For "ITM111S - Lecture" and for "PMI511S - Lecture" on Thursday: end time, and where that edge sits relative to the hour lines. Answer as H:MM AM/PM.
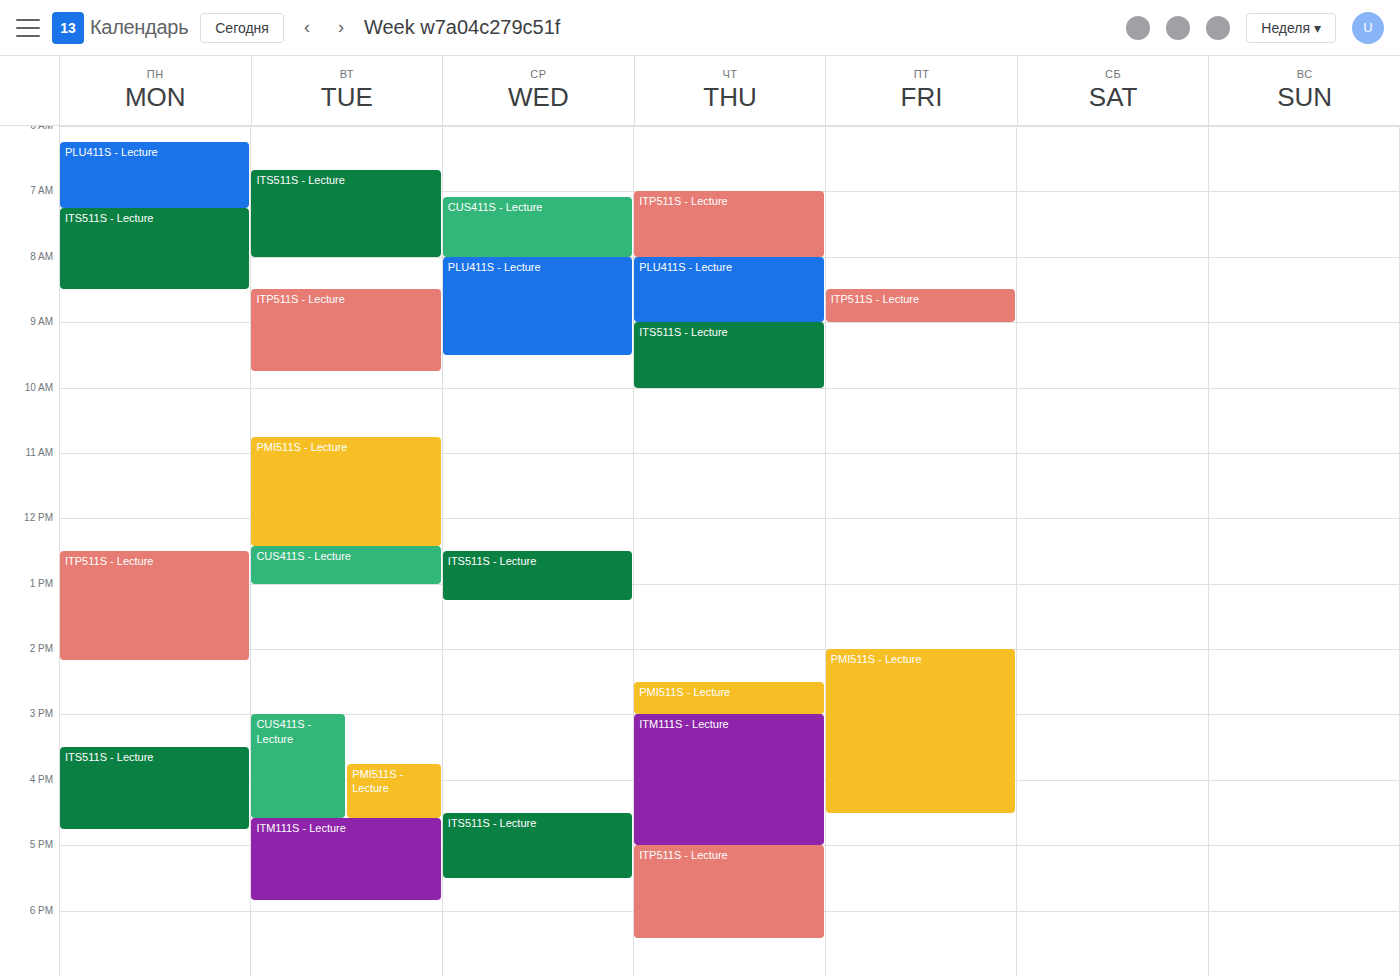
"ITM111S - Lecture": 5:00 PM, exactly on the 5 PM line. "PMI511S - Lecture": 3:00 PM, exactly on the 3 PM line.